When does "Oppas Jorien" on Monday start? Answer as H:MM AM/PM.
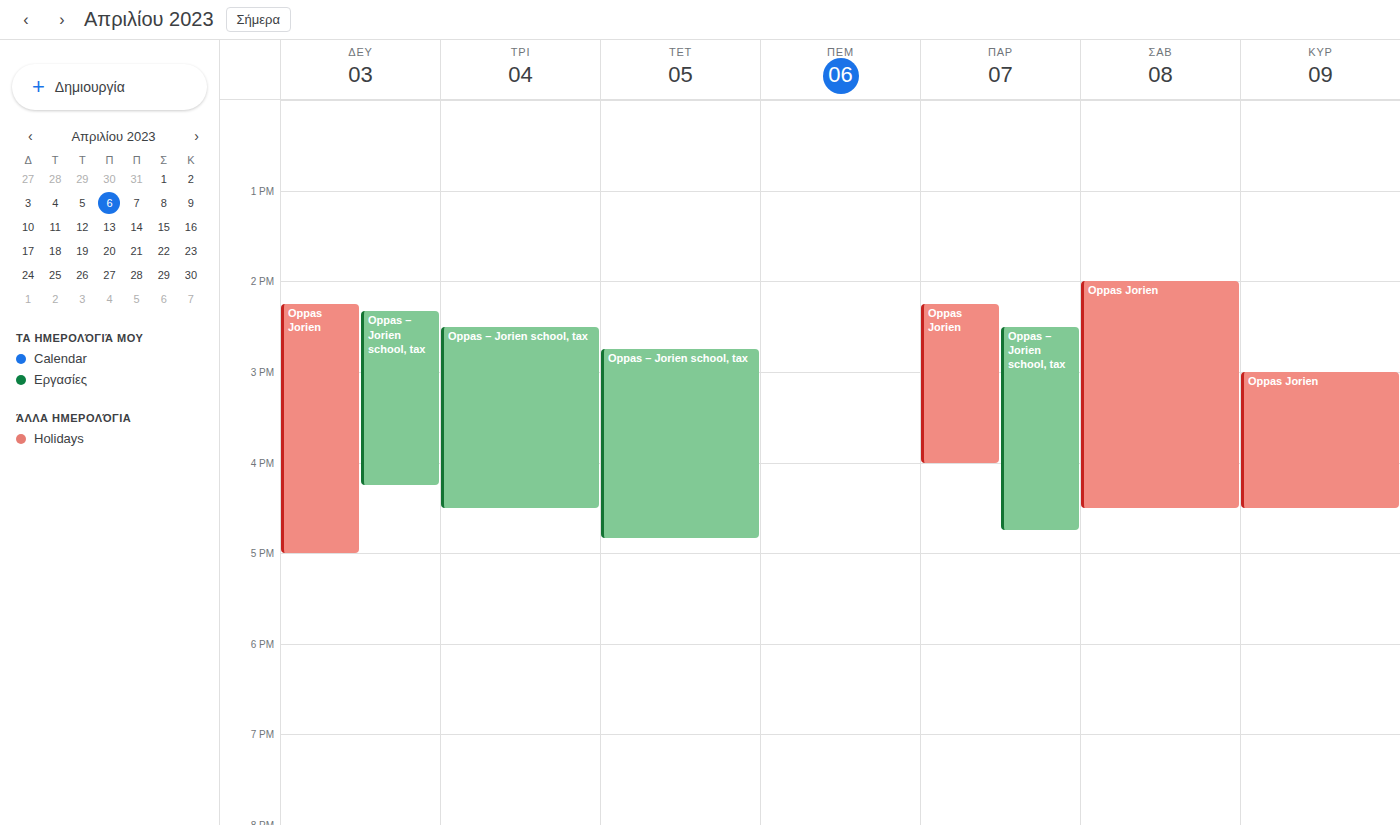
2:15 PM